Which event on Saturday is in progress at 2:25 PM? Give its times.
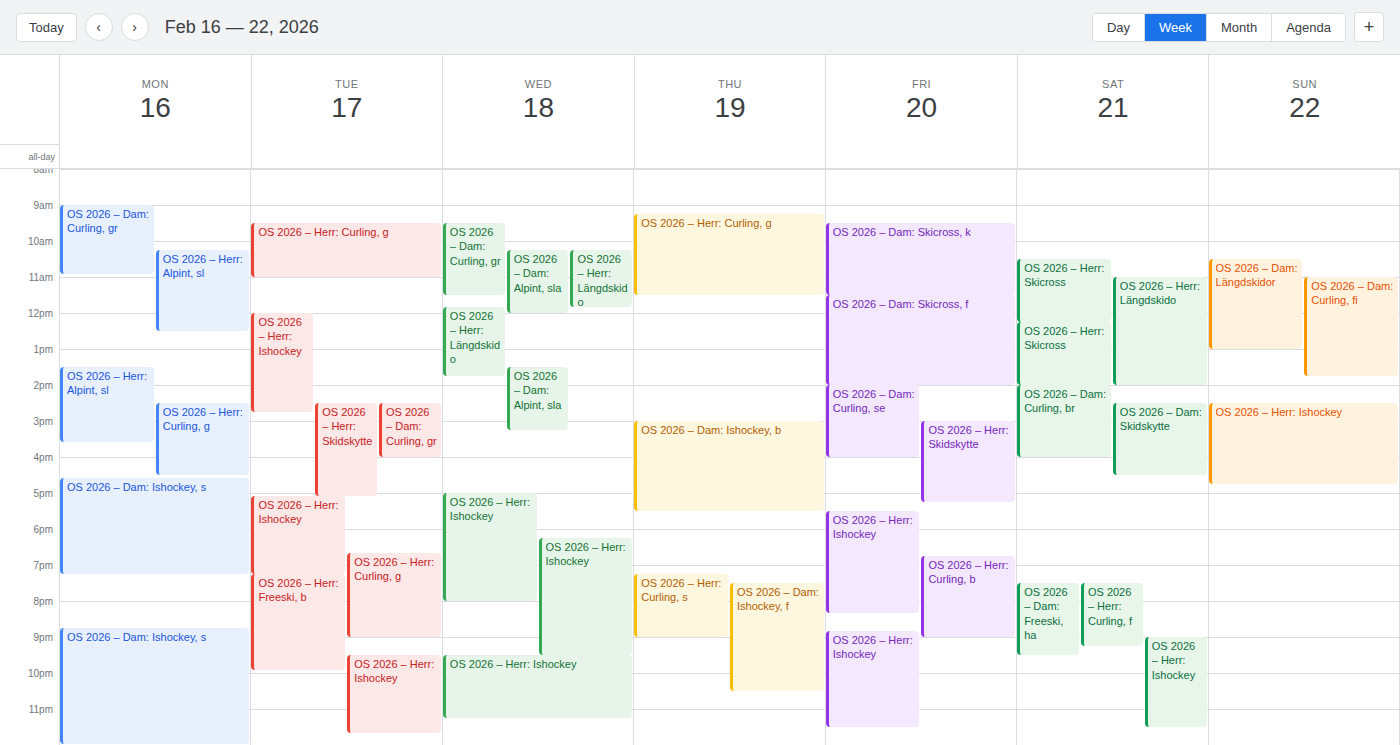
"OS 2026 – Dam: Curling, br", 2:00 PM to 4:00 PM